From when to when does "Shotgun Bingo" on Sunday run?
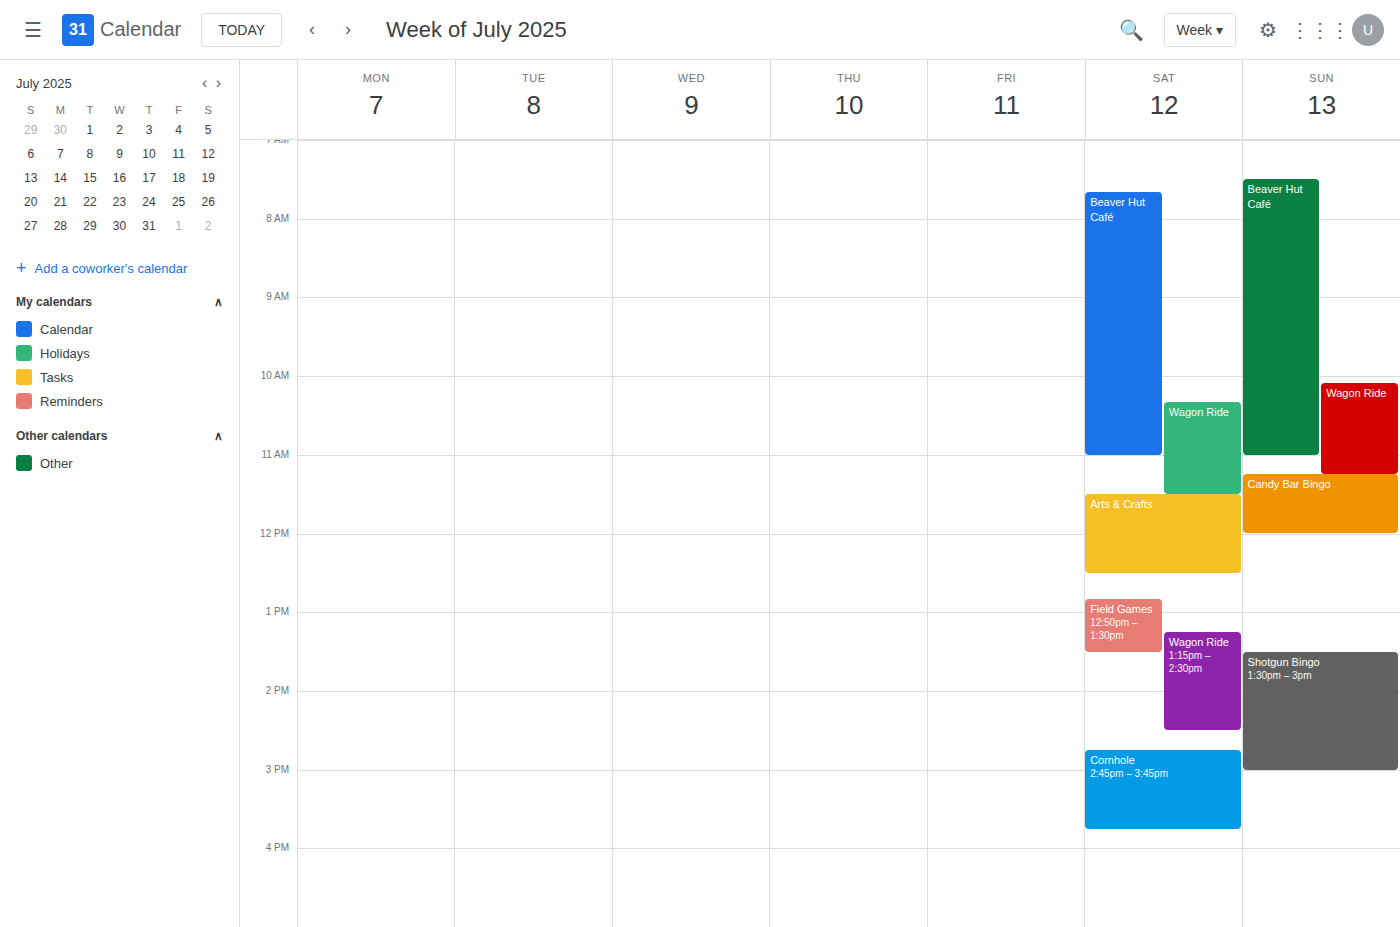
1:30 PM to 3:00 PM